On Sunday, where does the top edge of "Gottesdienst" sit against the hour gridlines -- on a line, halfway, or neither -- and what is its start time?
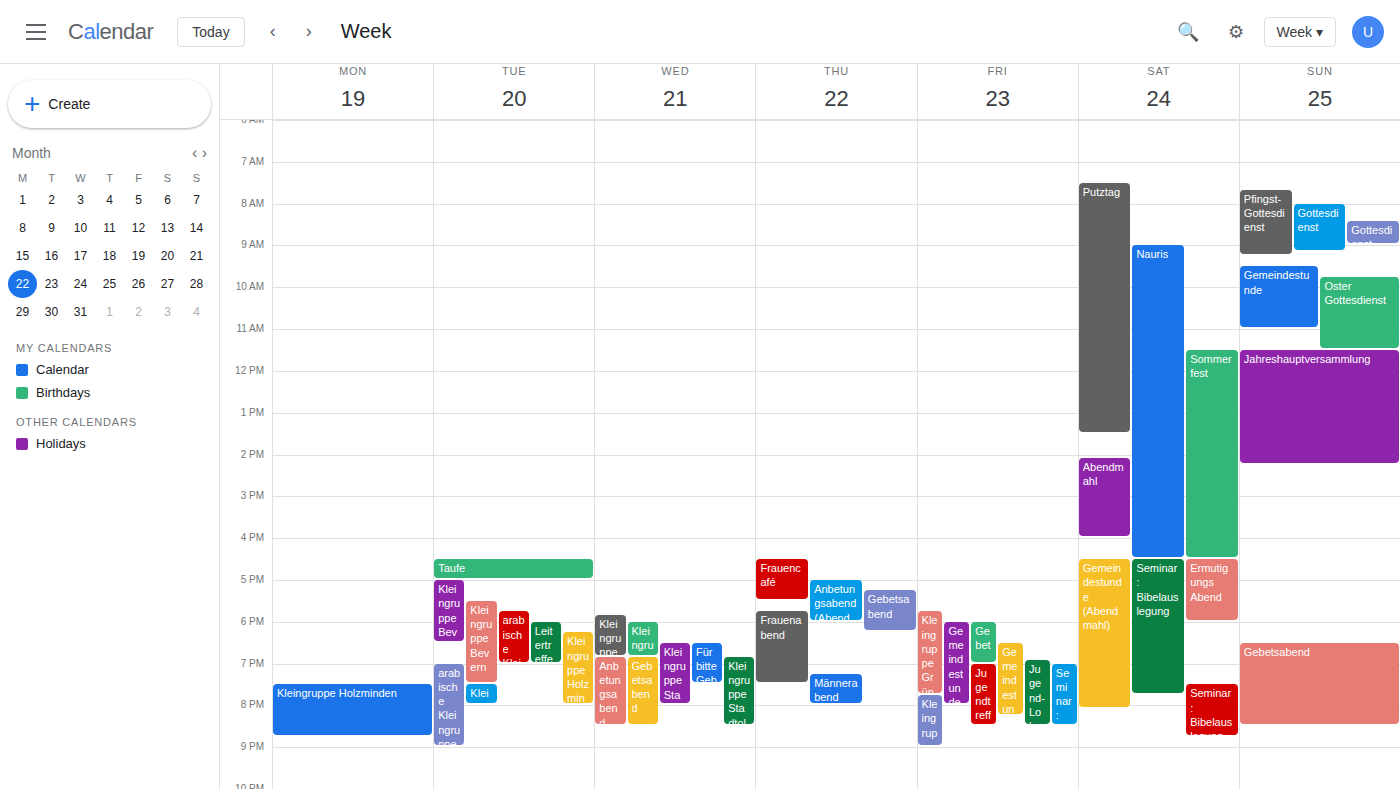
8:00 AM -- exactly on the 8 AM line.